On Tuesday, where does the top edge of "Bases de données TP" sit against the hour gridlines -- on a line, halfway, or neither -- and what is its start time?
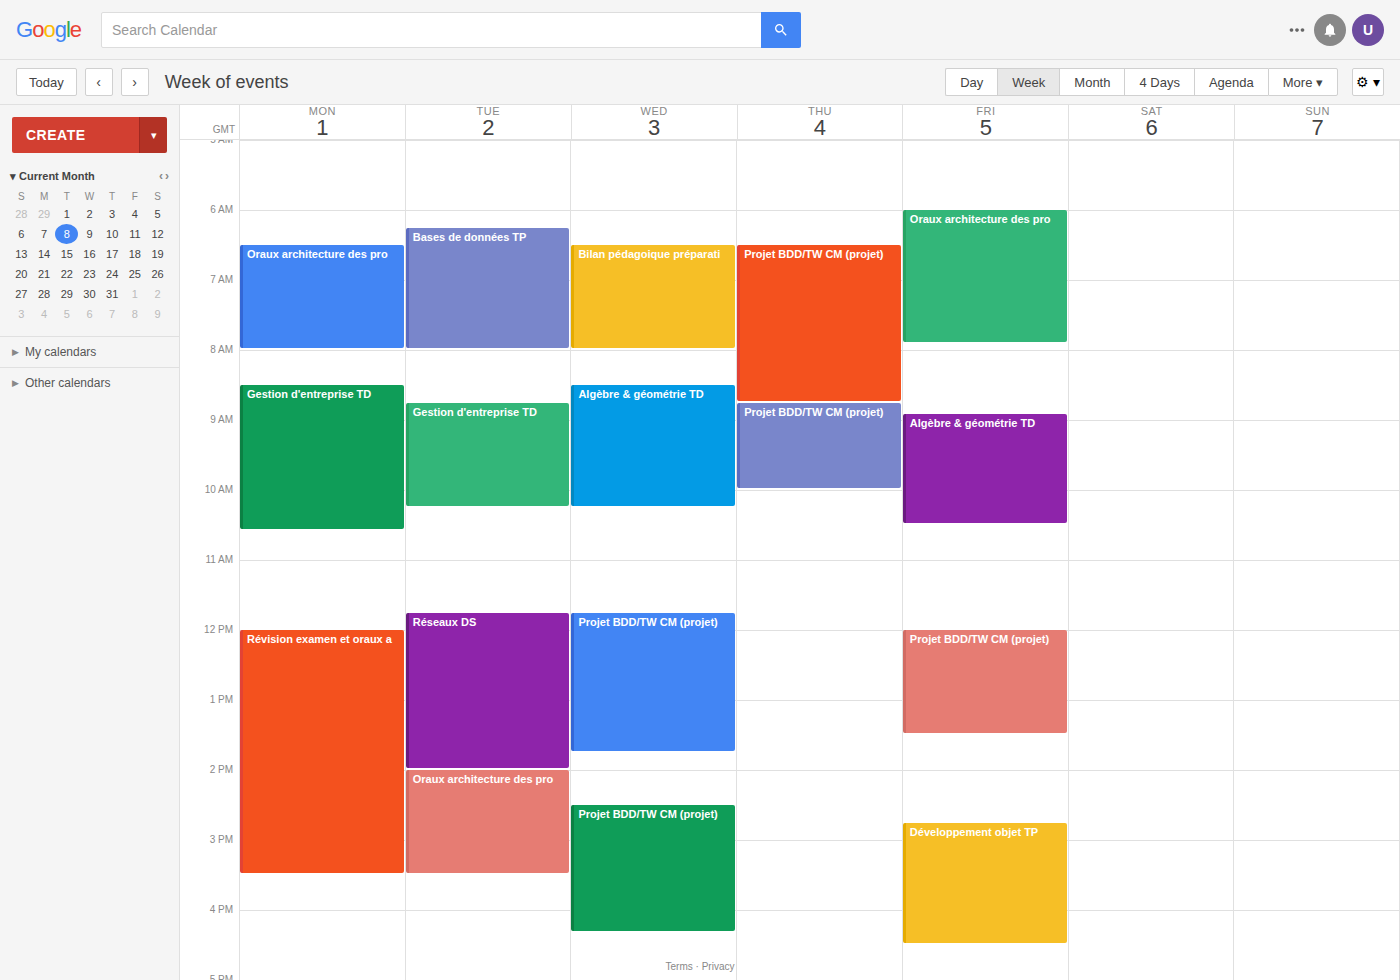
6:15 AM -- neither: a quarter of the way from the 6 AM line to the 7 AM line.